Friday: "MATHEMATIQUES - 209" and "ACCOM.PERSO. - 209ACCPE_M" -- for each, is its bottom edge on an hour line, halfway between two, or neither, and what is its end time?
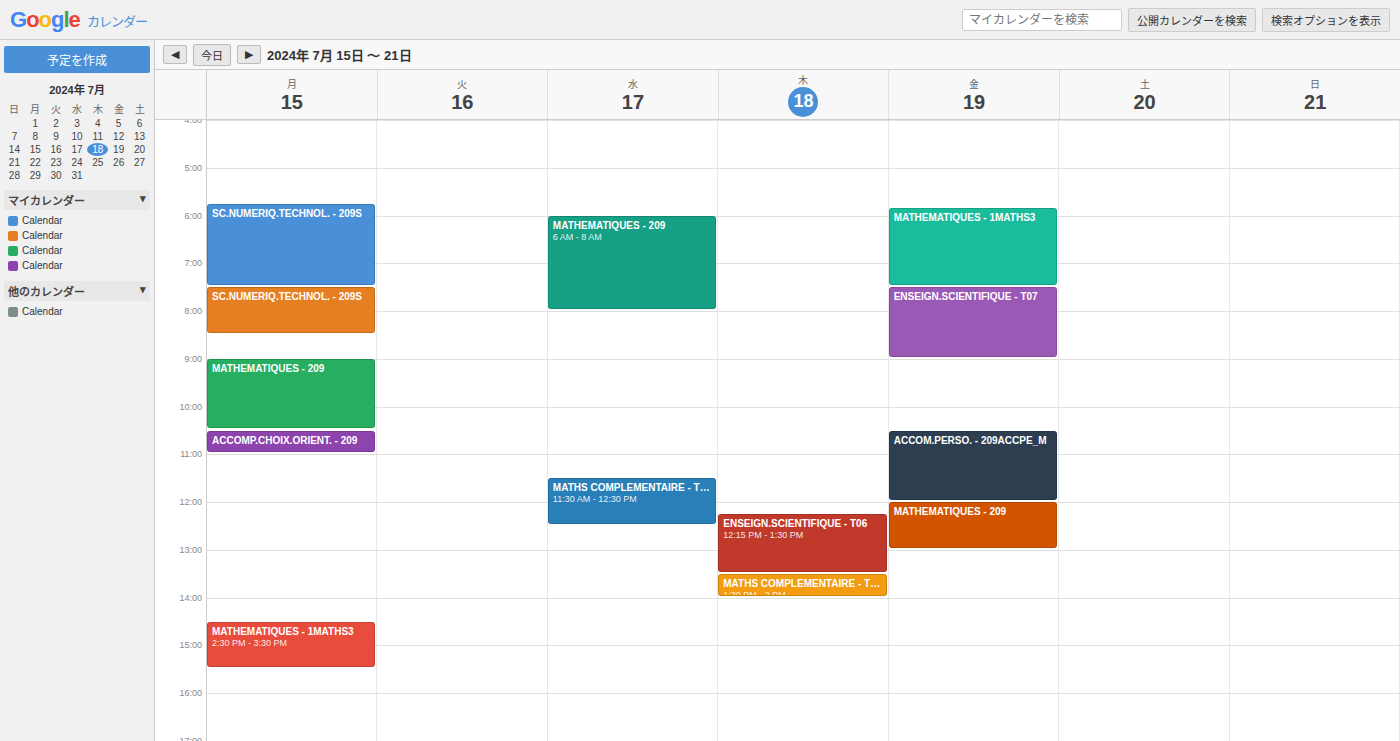
"MATHEMATIQUES - 209": 1:00 PM, exactly on the 1 PM line. "ACCOM.PERSO. - 209ACCPE_M": 12:00 PM, exactly on the 12 PM line.